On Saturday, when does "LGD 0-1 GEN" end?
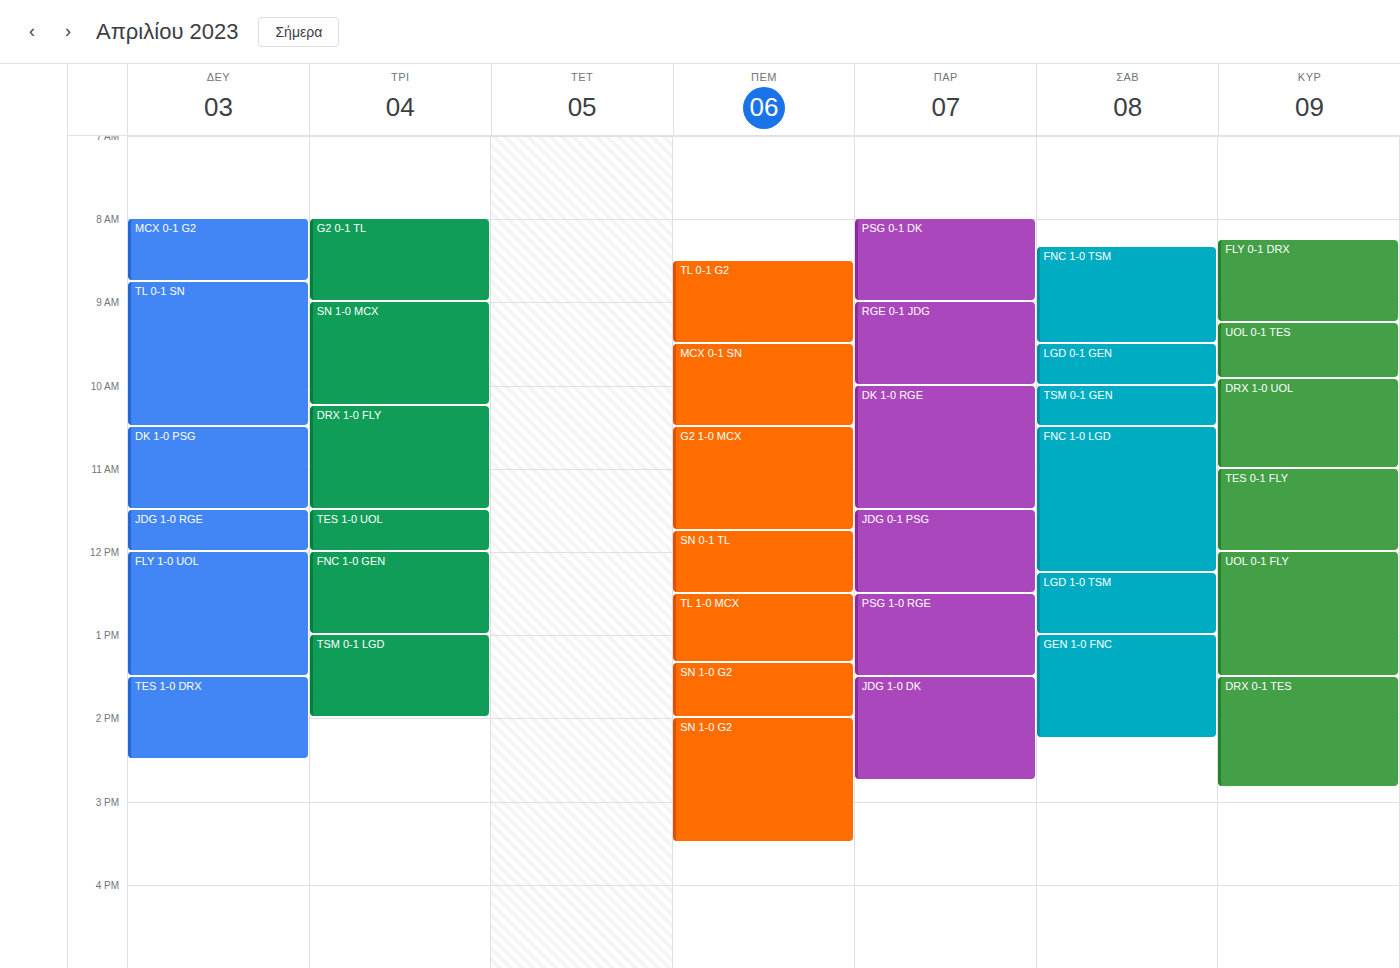
10:00 AM